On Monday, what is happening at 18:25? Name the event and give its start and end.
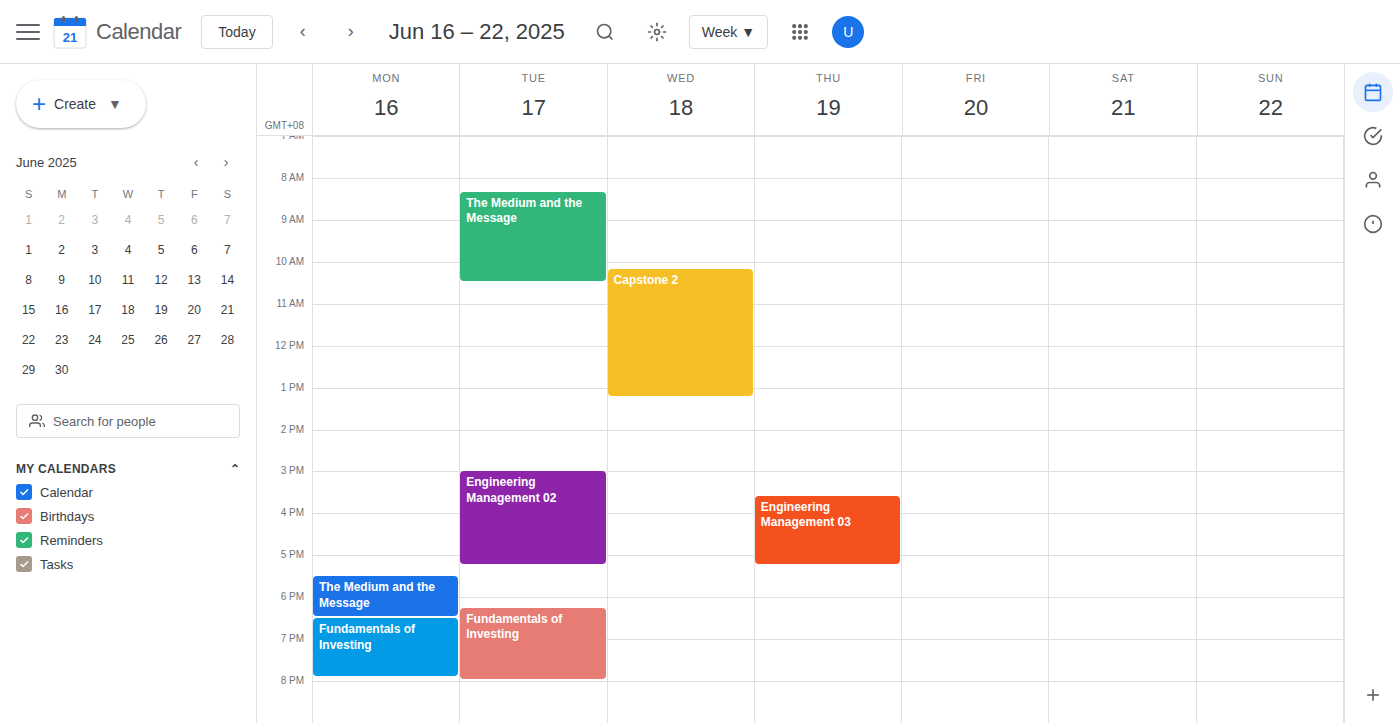
"The Medium and the Message", 17:30 to 18:30